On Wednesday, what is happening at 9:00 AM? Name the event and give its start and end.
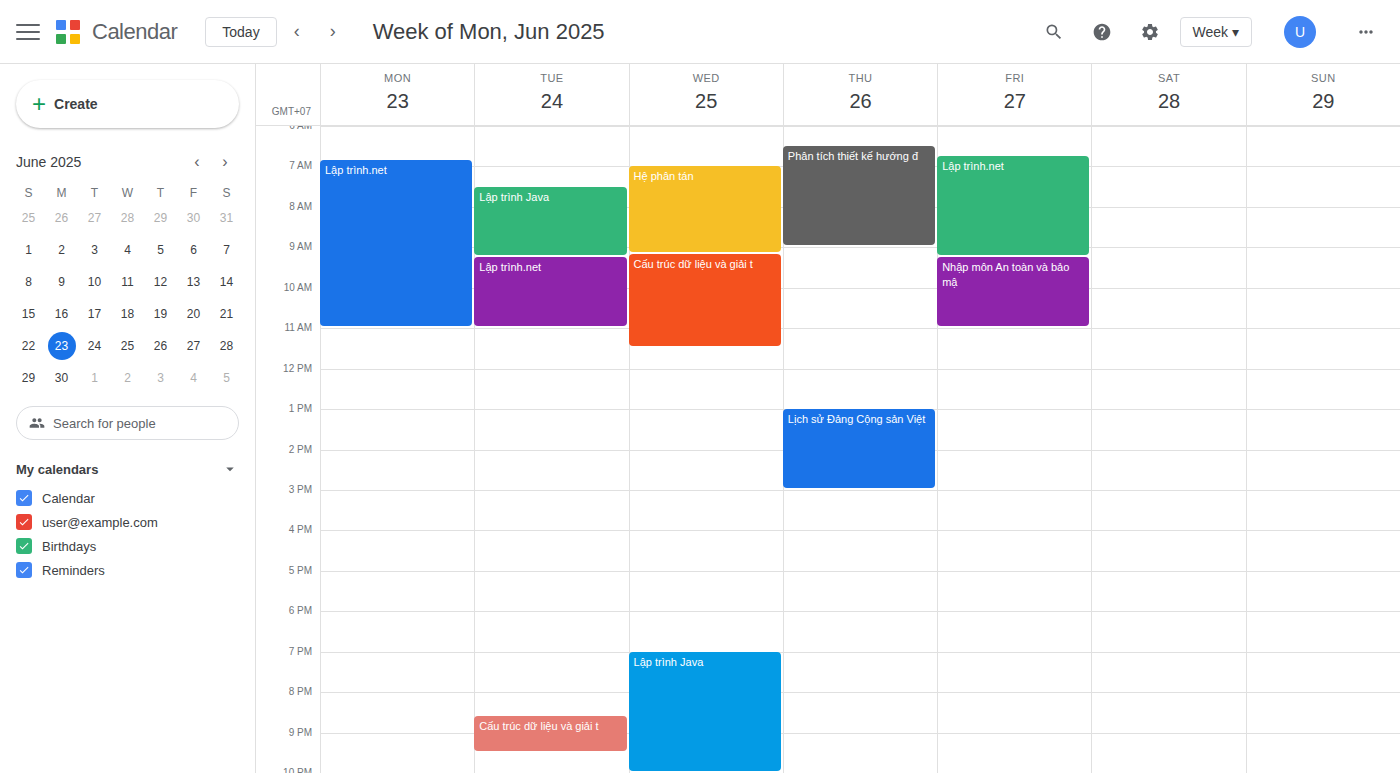
"Hệ phân tán", 7:00 AM to 9:10 AM